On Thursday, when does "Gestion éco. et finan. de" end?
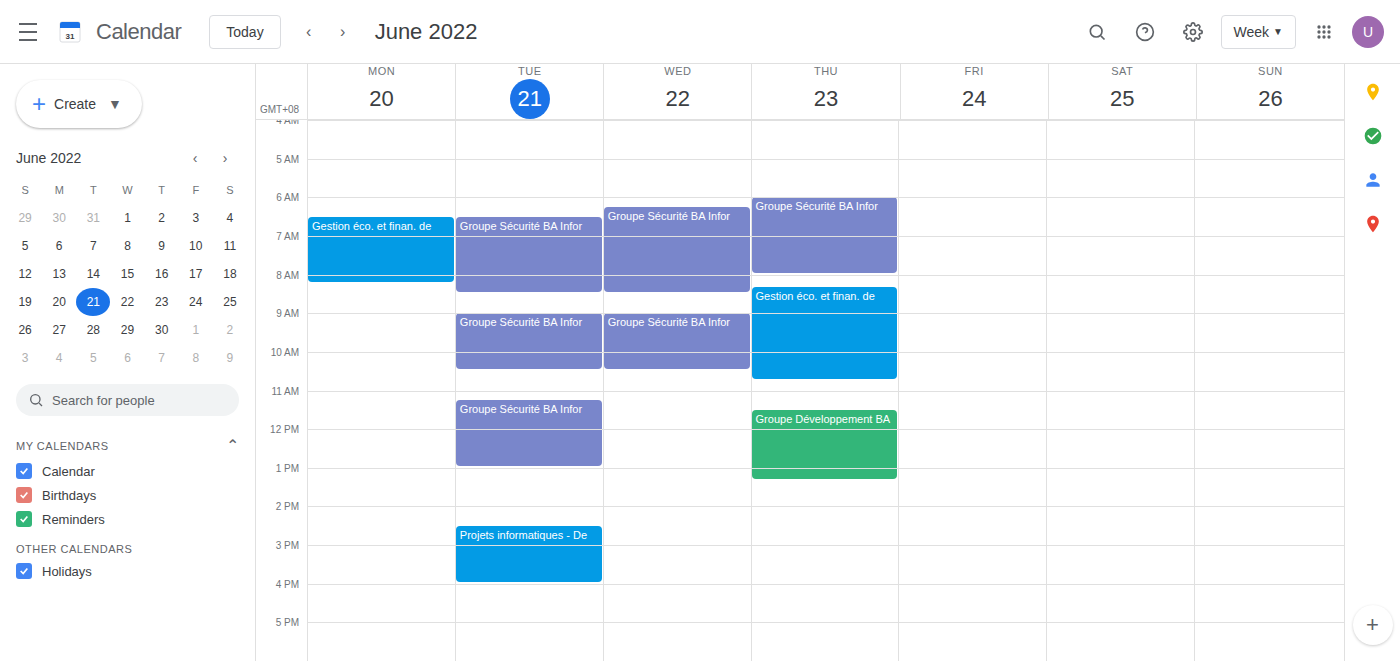
10:45